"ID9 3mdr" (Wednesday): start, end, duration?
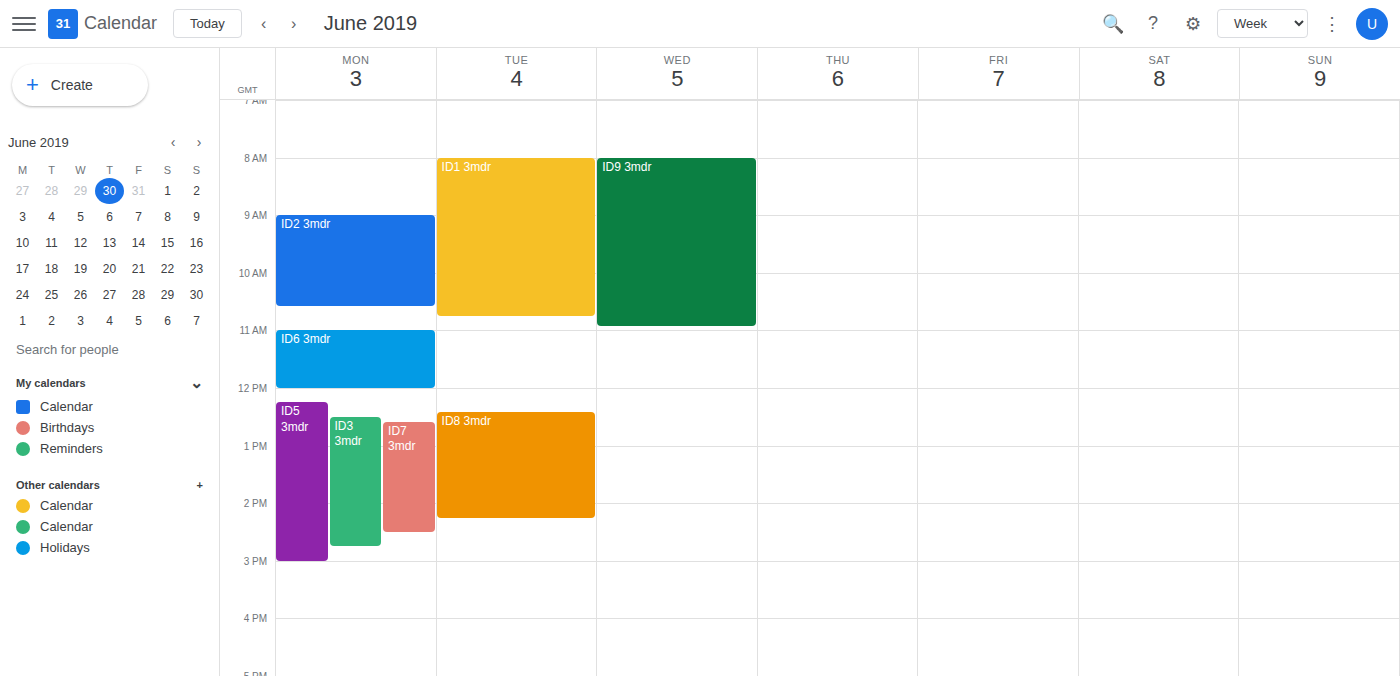
8:00 AM to 10:55 AM, 2 hours 55 minutes